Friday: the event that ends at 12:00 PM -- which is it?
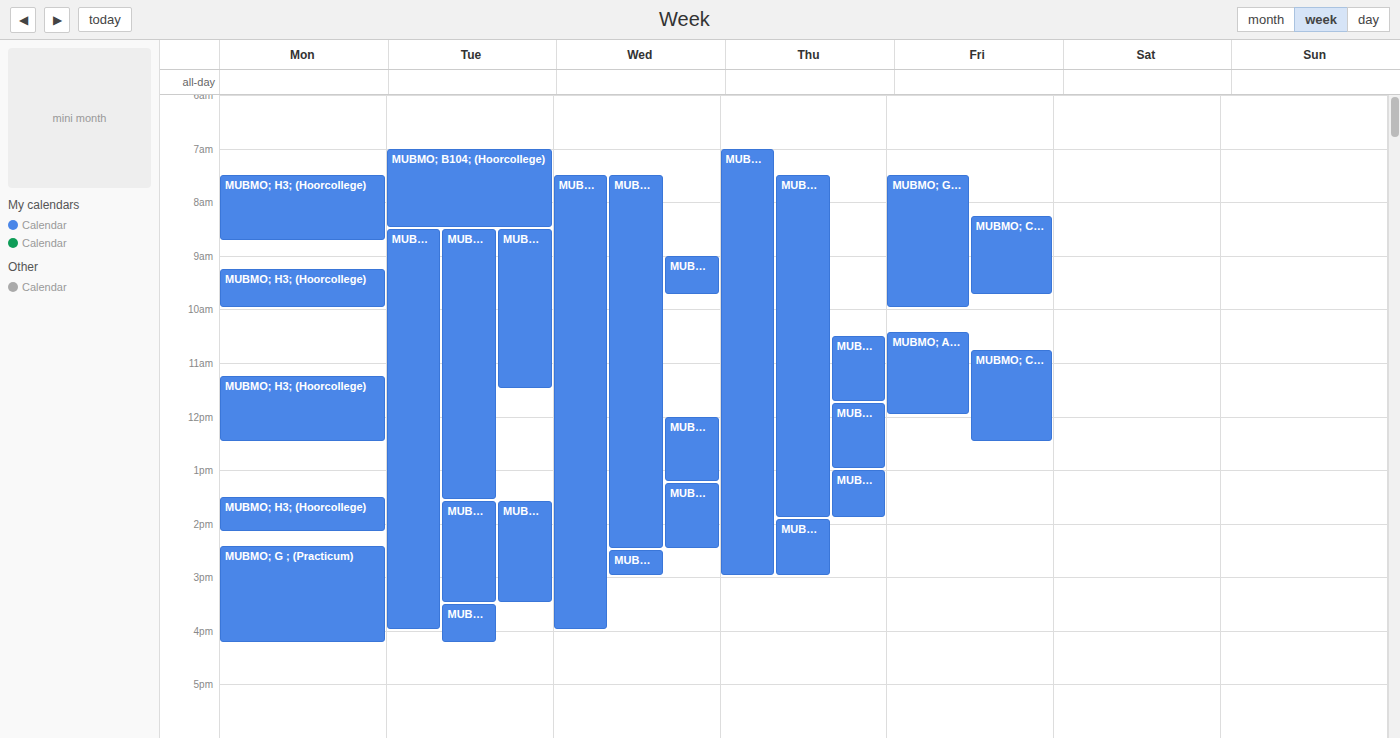
"MUBMO; A106; (Werkzitting)"